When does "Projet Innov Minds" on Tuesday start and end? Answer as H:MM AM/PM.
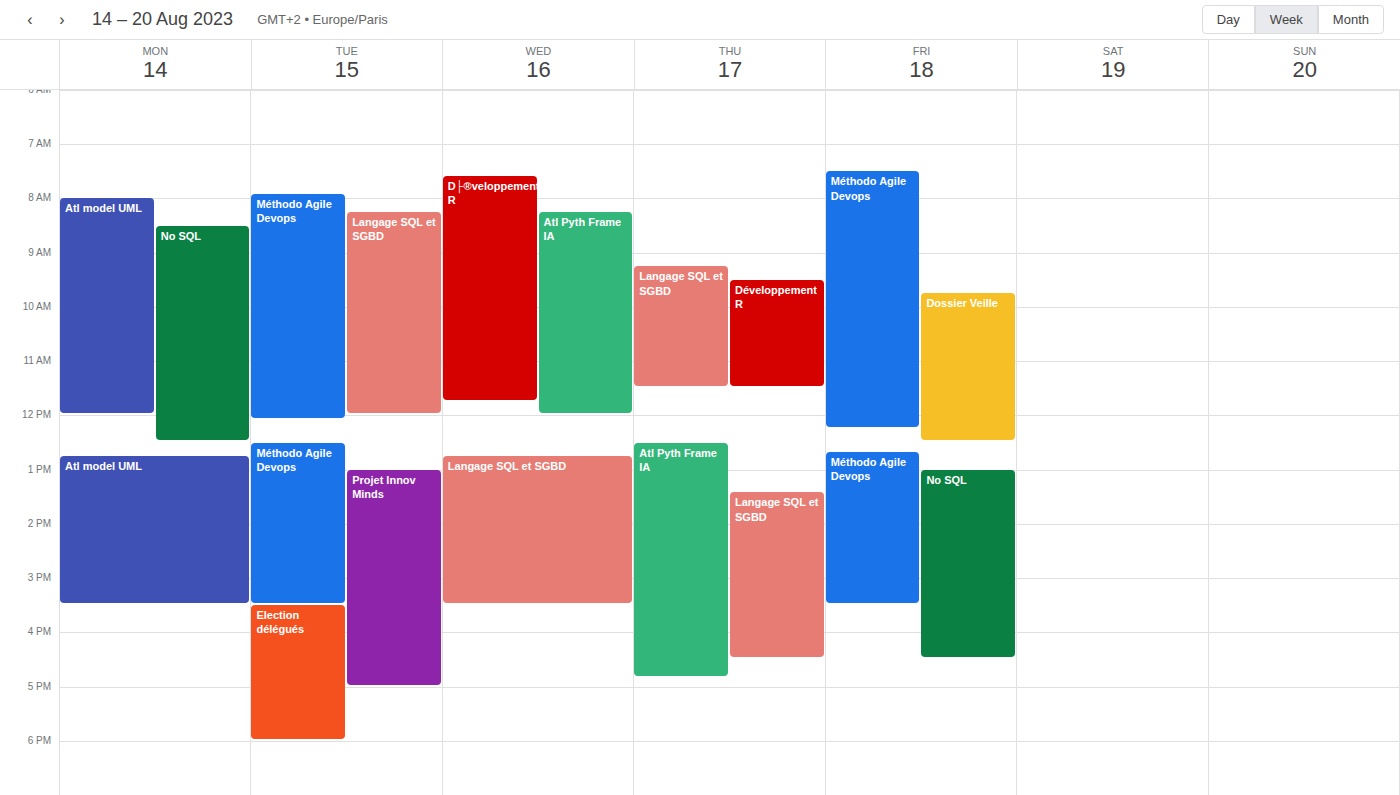
1:00 PM to 5:00 PM